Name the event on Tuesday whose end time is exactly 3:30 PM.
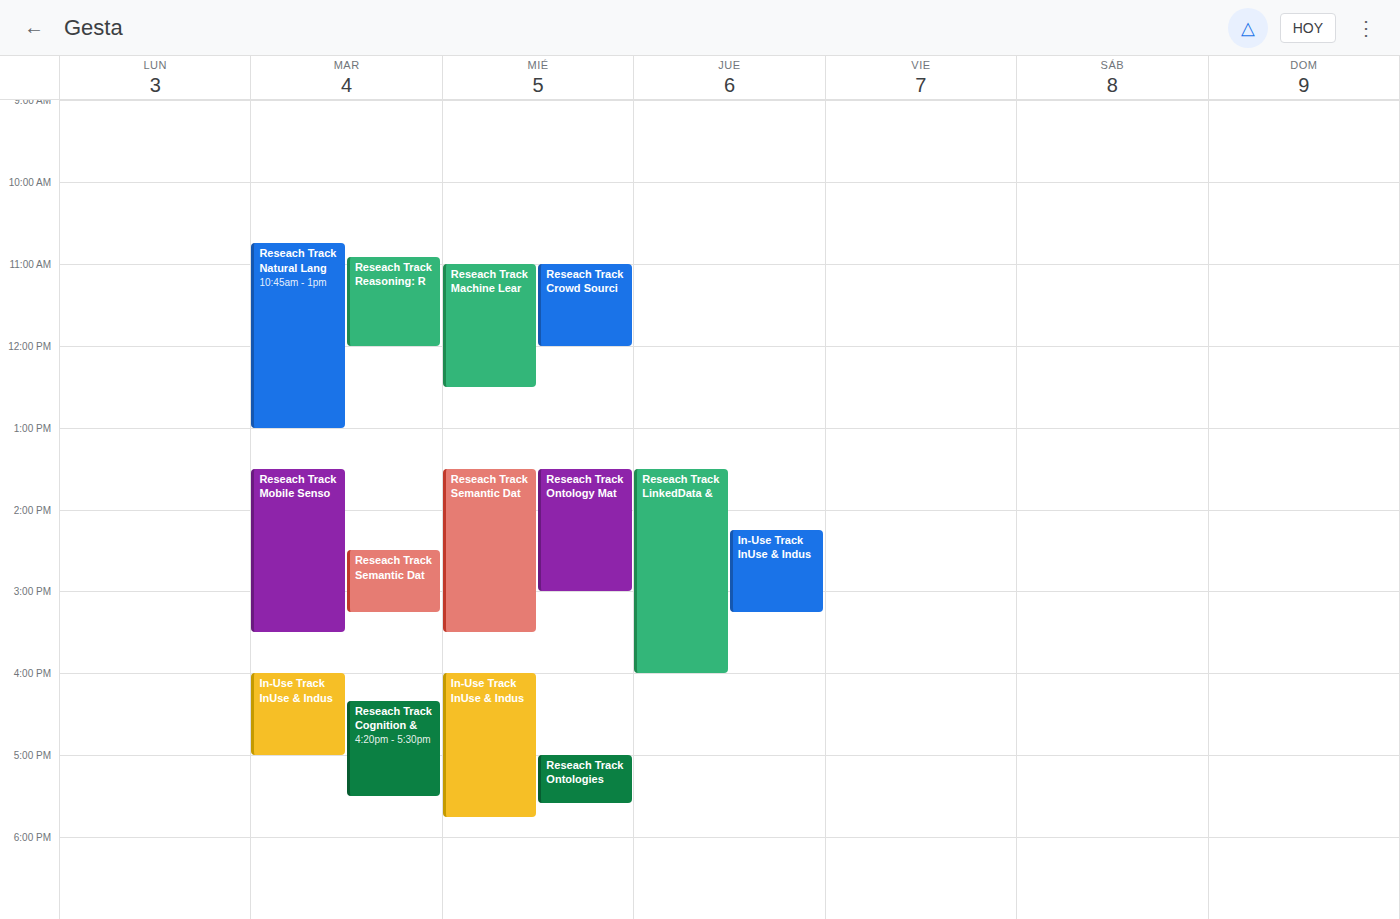
"Reseach Track Mobile Senso"